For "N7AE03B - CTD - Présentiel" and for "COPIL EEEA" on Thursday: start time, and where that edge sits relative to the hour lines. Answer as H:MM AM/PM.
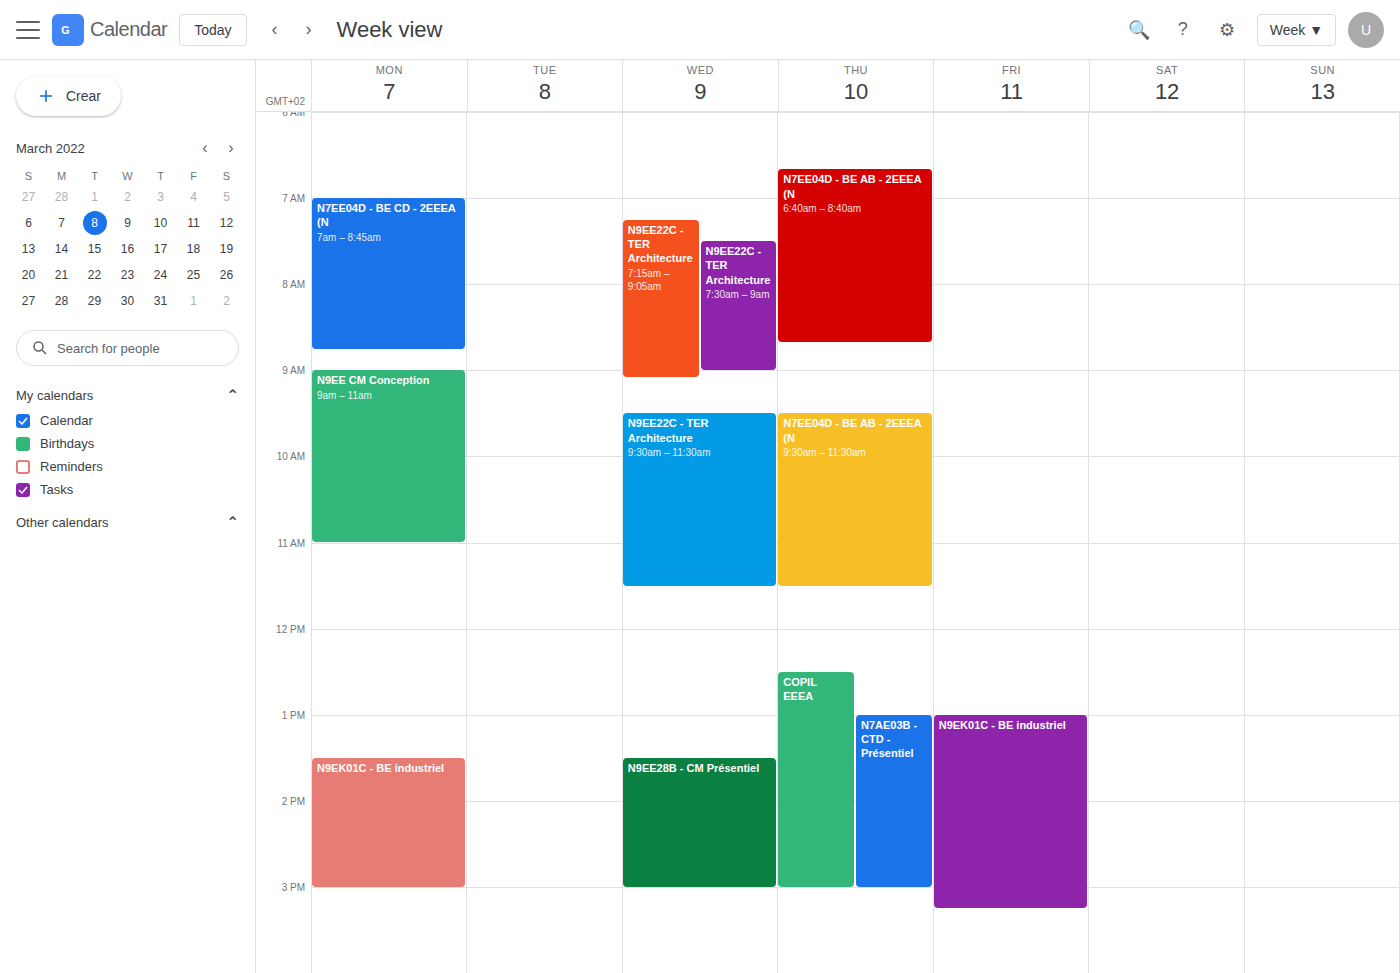
"N7AE03B - CTD - Présentiel": 1:00 PM, exactly on the 1 PM line. "COPIL EEEA": 12:30 PM, halfway between the 12 PM and 1 PM lines.